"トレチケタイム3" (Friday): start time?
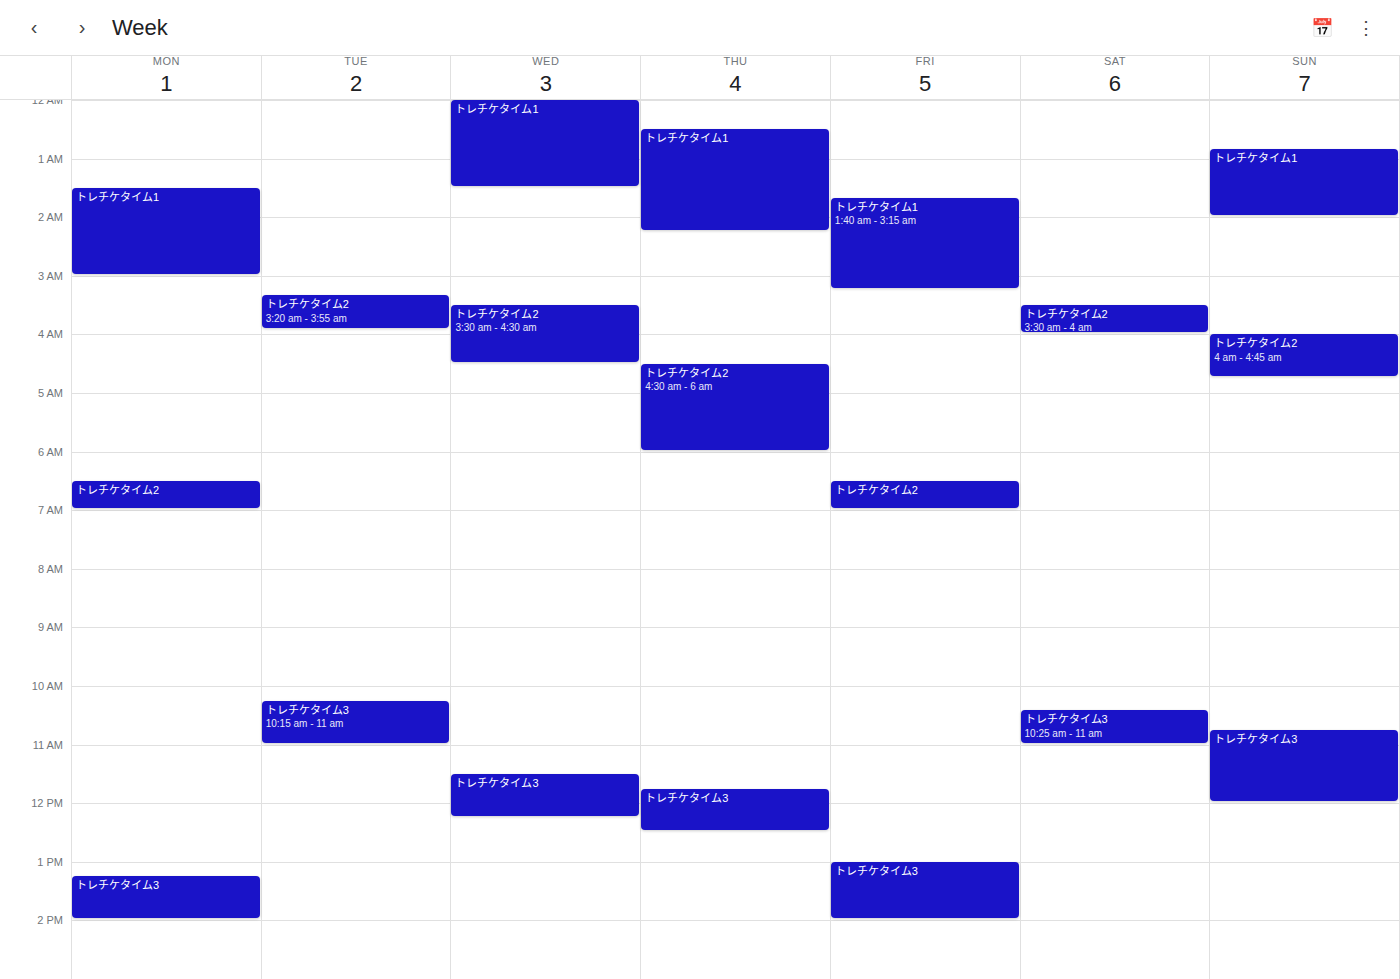
1:00 PM